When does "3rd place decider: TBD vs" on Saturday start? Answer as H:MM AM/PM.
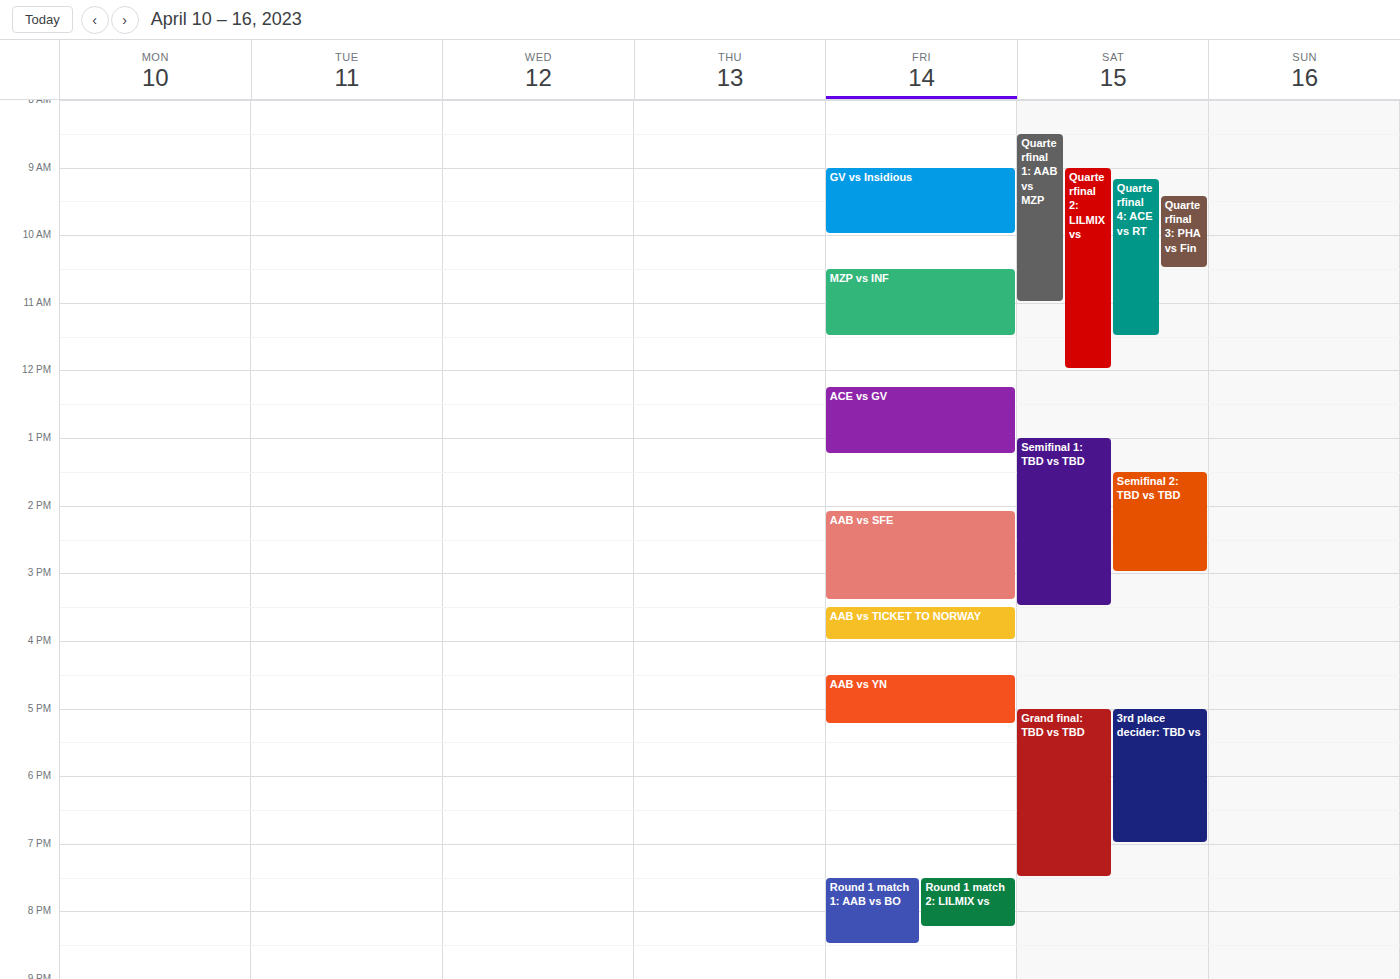
5:00 PM